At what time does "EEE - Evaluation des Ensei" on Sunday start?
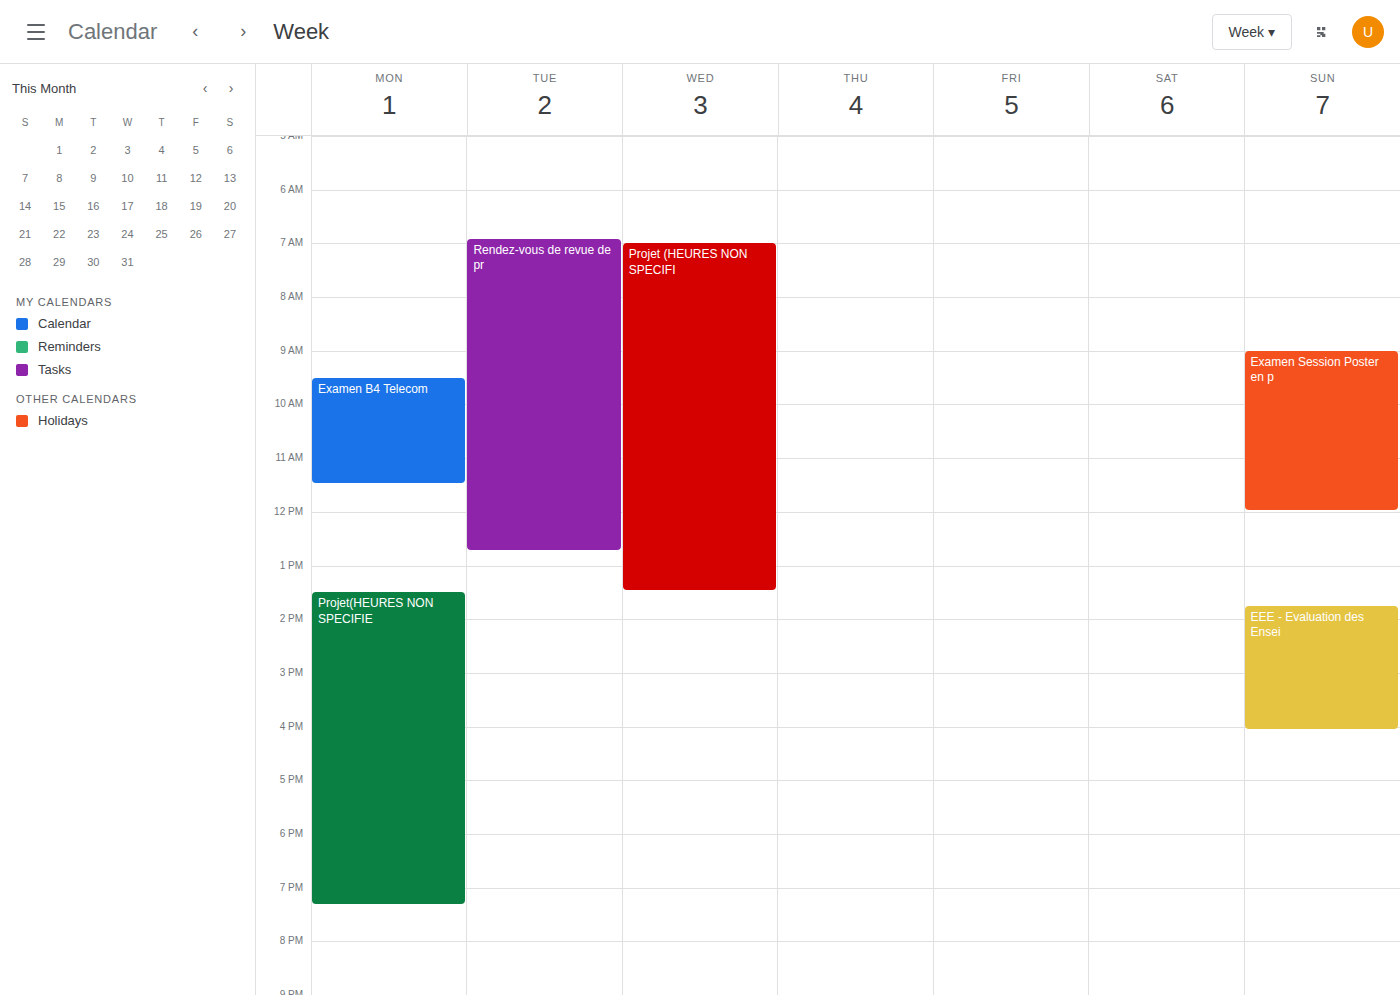
1:45 PM